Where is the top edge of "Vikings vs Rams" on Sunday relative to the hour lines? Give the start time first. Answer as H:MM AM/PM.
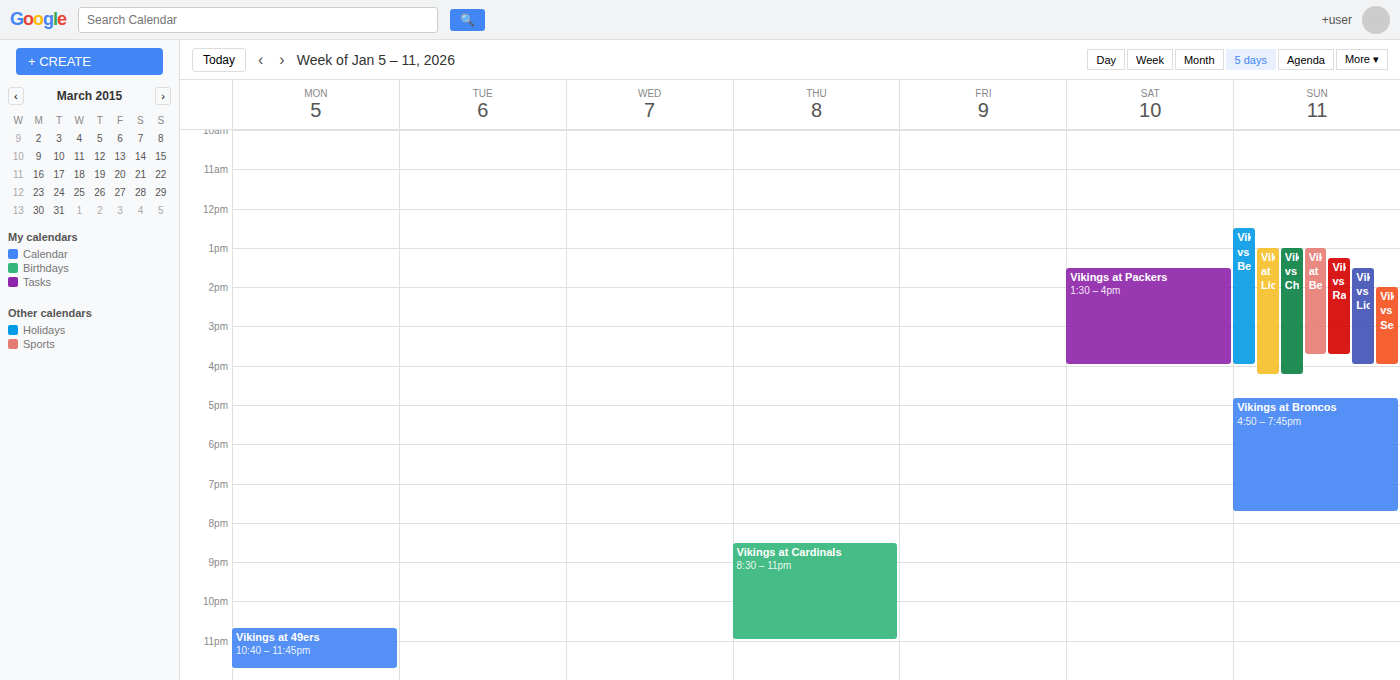
1:15 PM -- neither: a quarter of the way from the 1 PM line to the 2 PM line.